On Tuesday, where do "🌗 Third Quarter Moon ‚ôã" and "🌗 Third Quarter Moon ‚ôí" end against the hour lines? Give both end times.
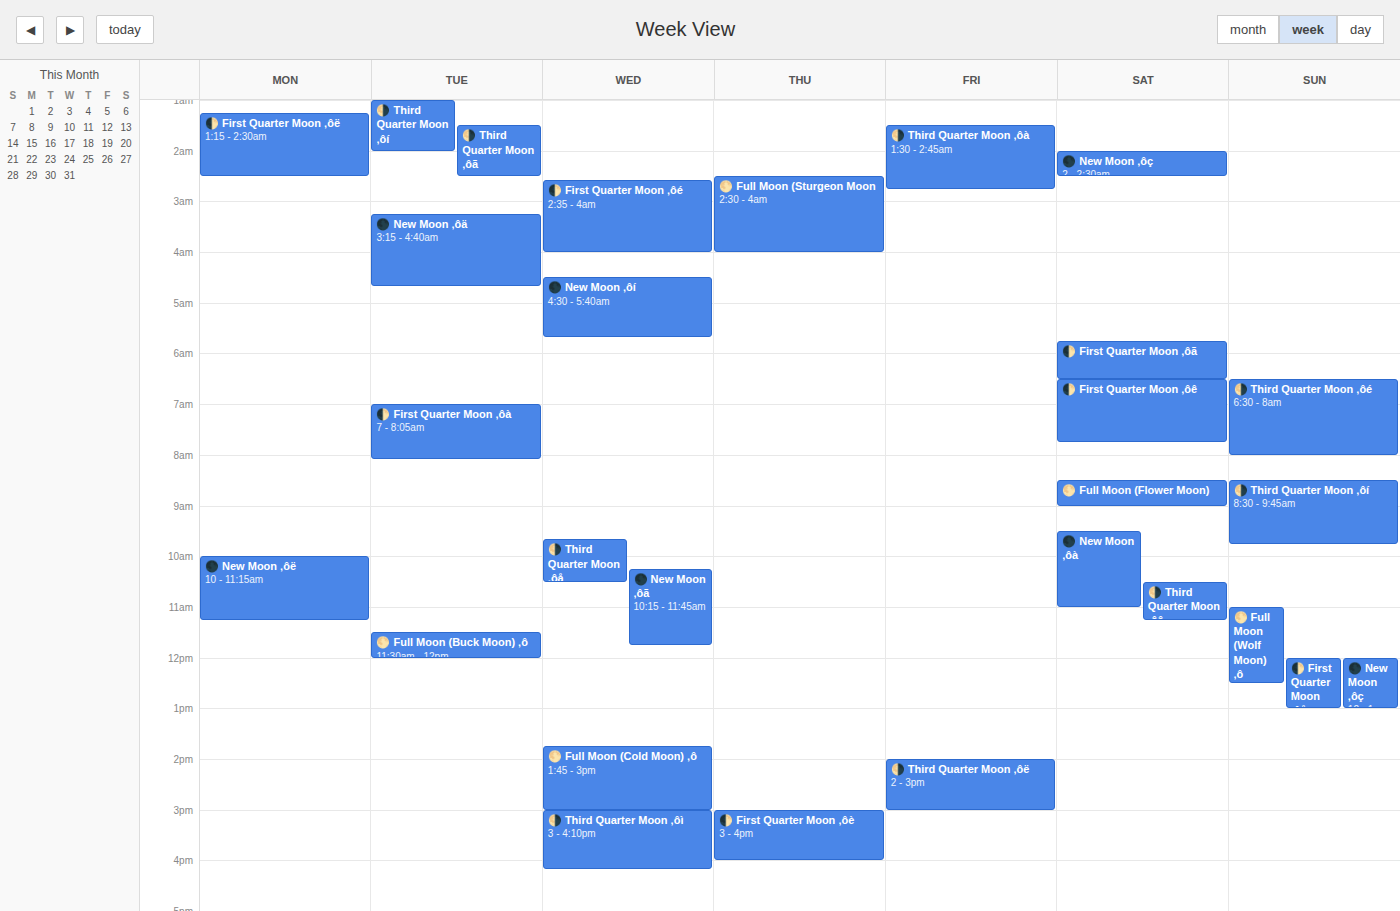
"🌗 Third Quarter Moon ‚ôã": 2:30 AM, halfway between the 2 AM and 3 AM lines. "🌗 Third Quarter Moon ‚ôí": 2:00 AM, exactly on the 2 AM line.